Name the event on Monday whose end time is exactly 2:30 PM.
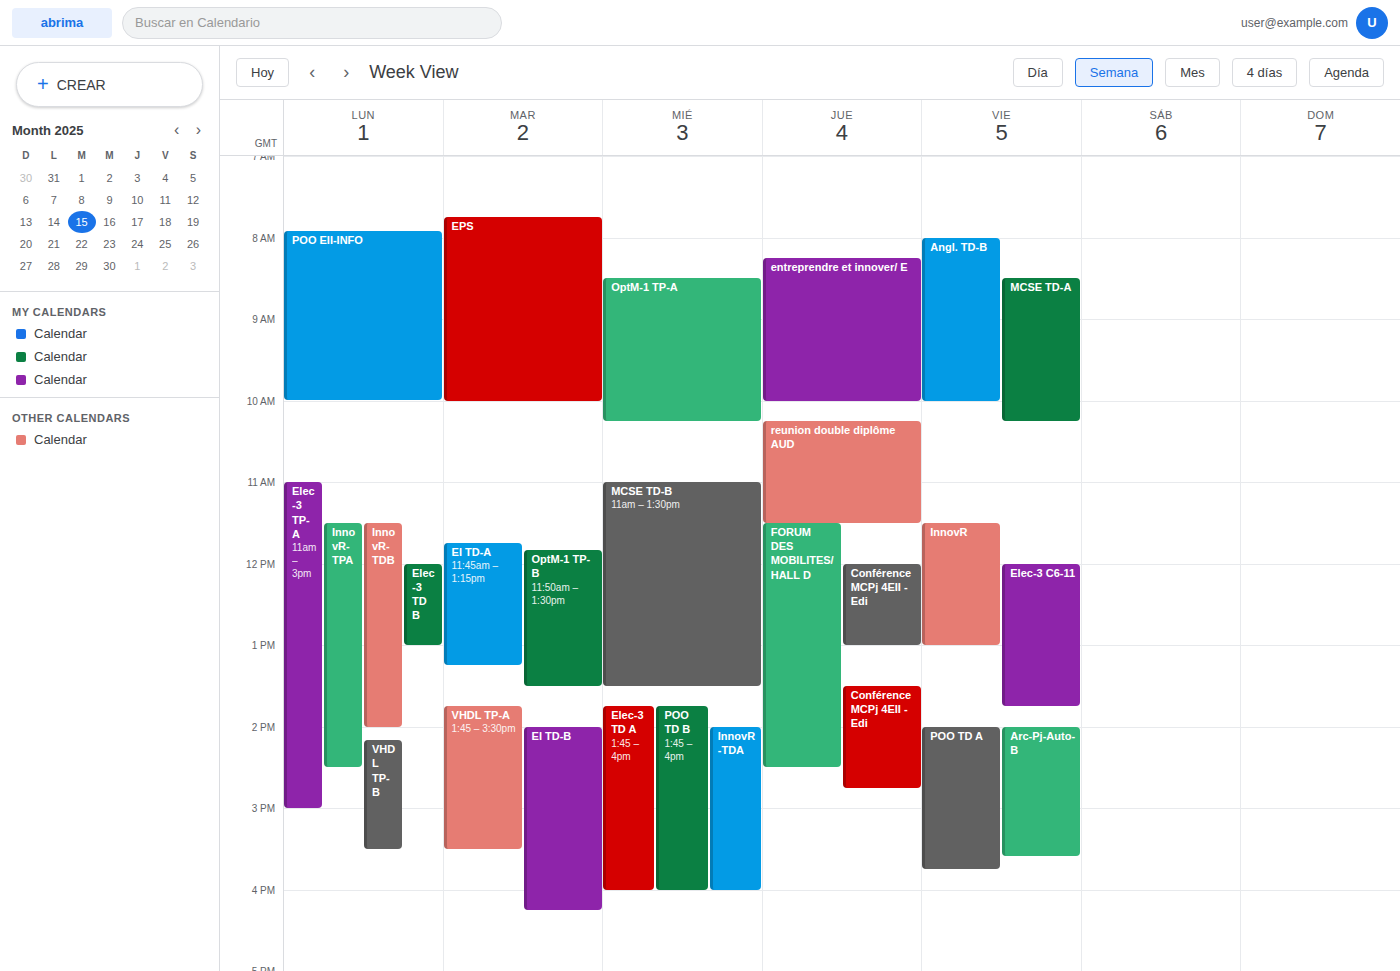
"InnovR-TPA"